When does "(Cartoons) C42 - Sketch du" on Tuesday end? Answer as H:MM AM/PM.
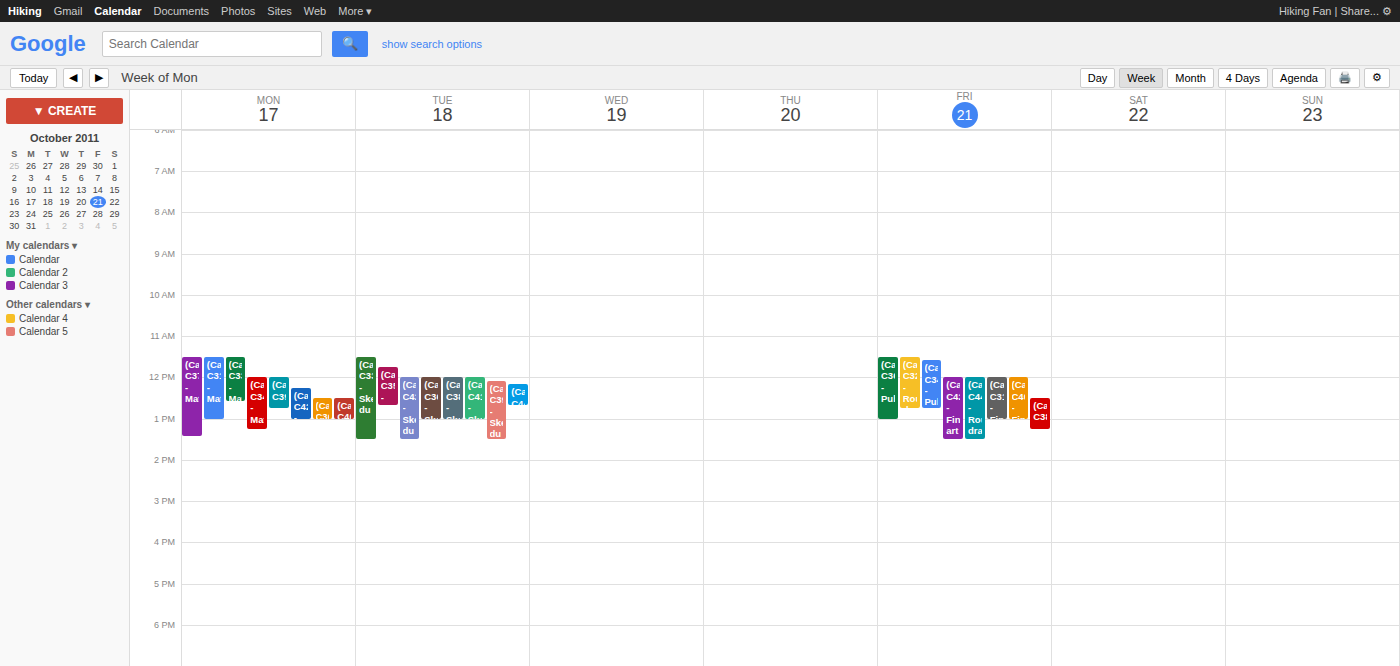
1:30 PM